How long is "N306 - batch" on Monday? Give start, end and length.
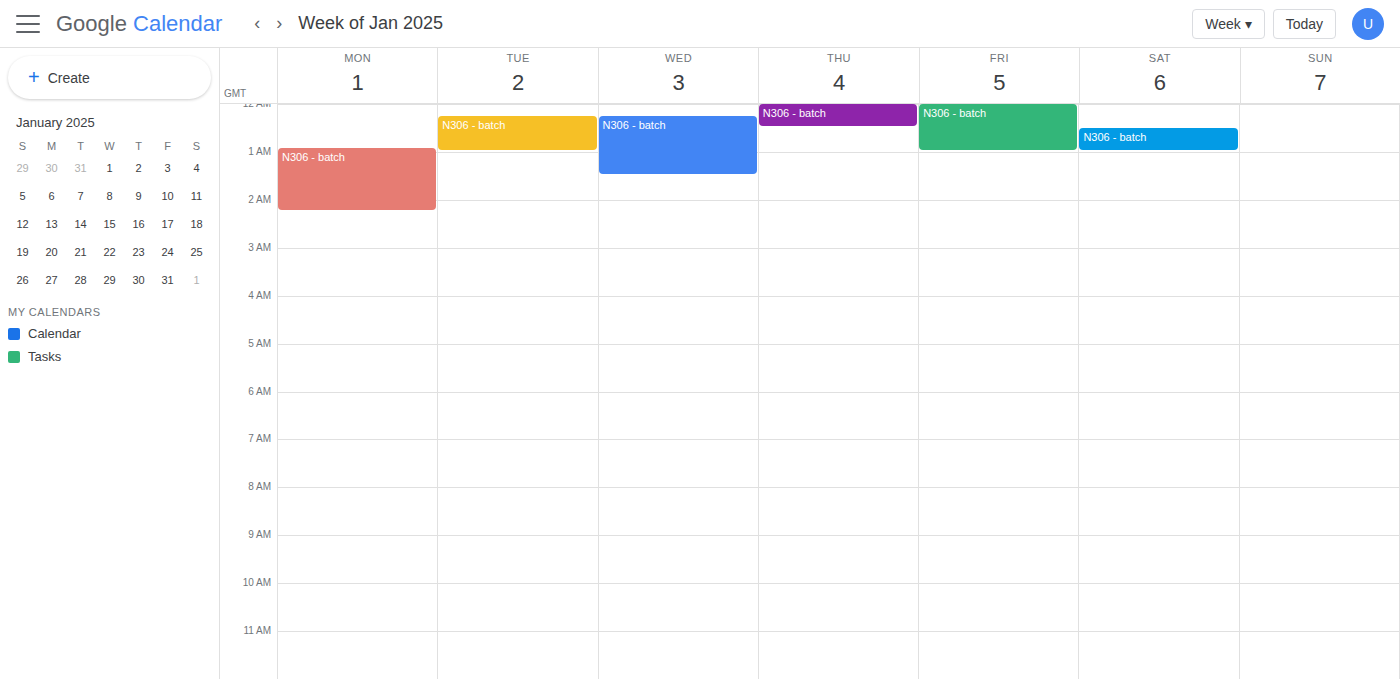
12:55 AM to 2:15 AM, 1 hour 20 minutes